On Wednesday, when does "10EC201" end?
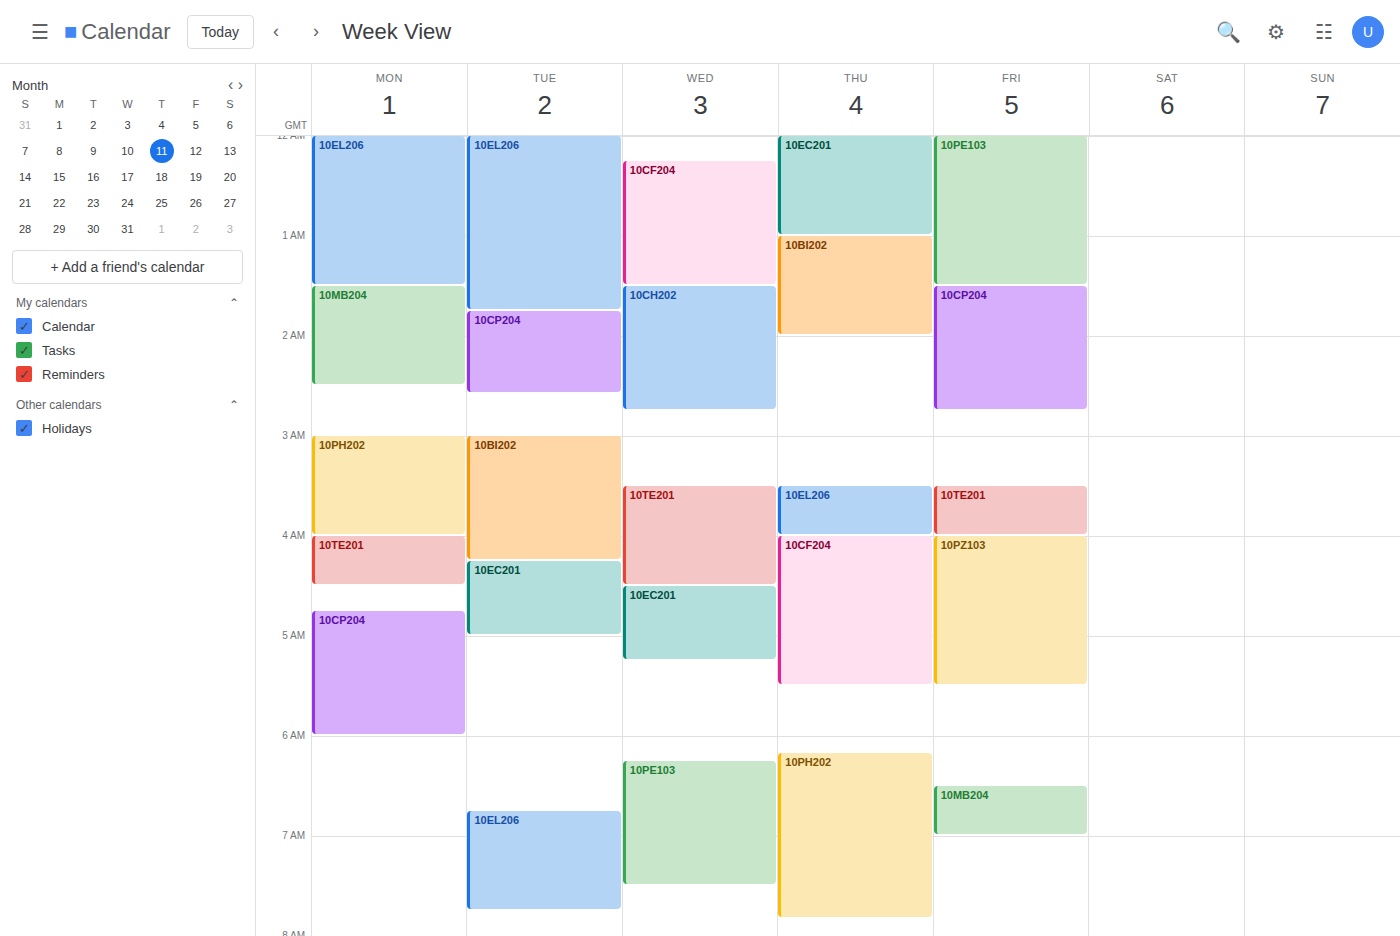
5:15 AM